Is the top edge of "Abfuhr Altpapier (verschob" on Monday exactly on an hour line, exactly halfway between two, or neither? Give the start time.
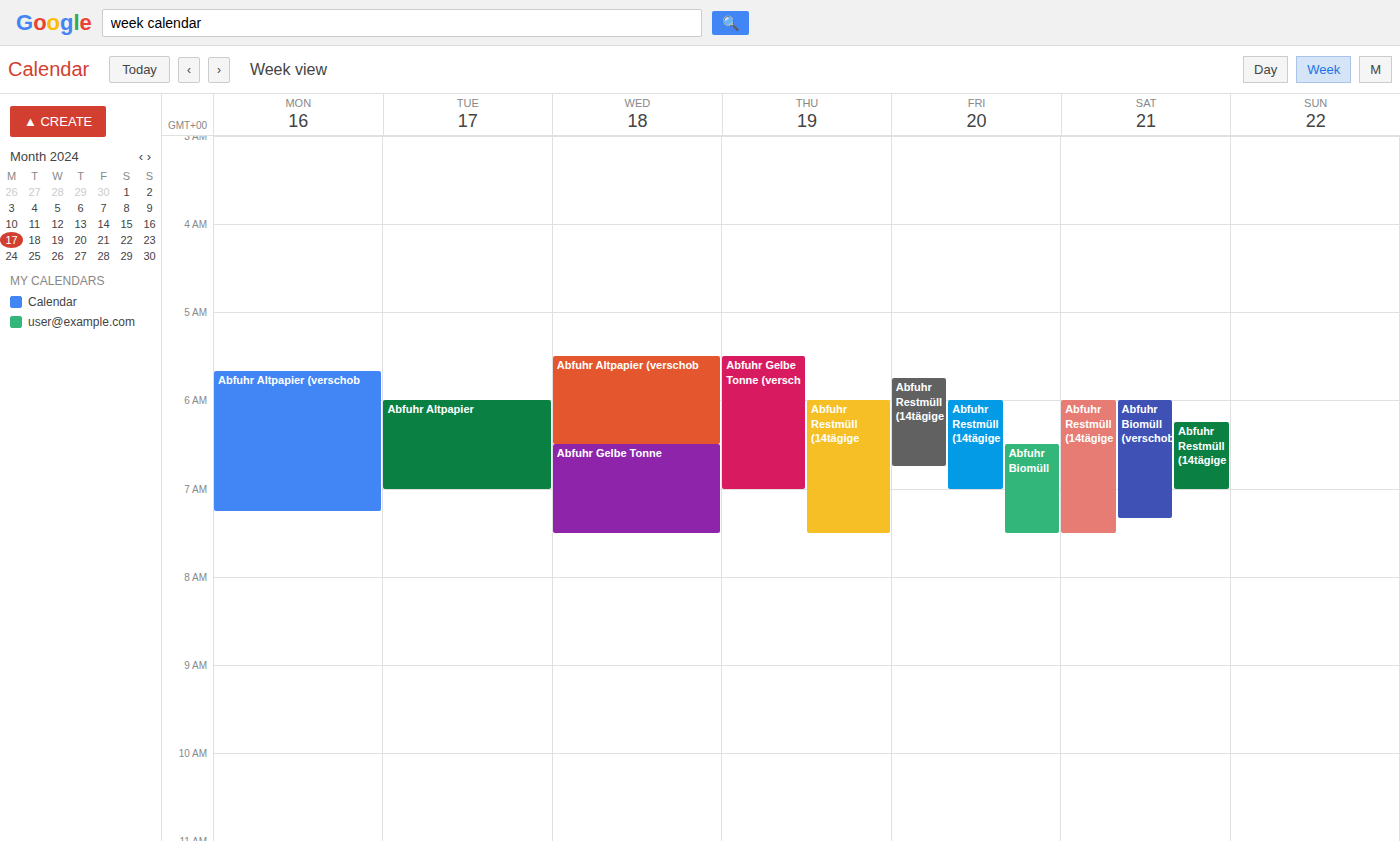
5:40 AM -- neither: 40 minutes below the 5 AM line and 20 minutes above the 6 AM line.